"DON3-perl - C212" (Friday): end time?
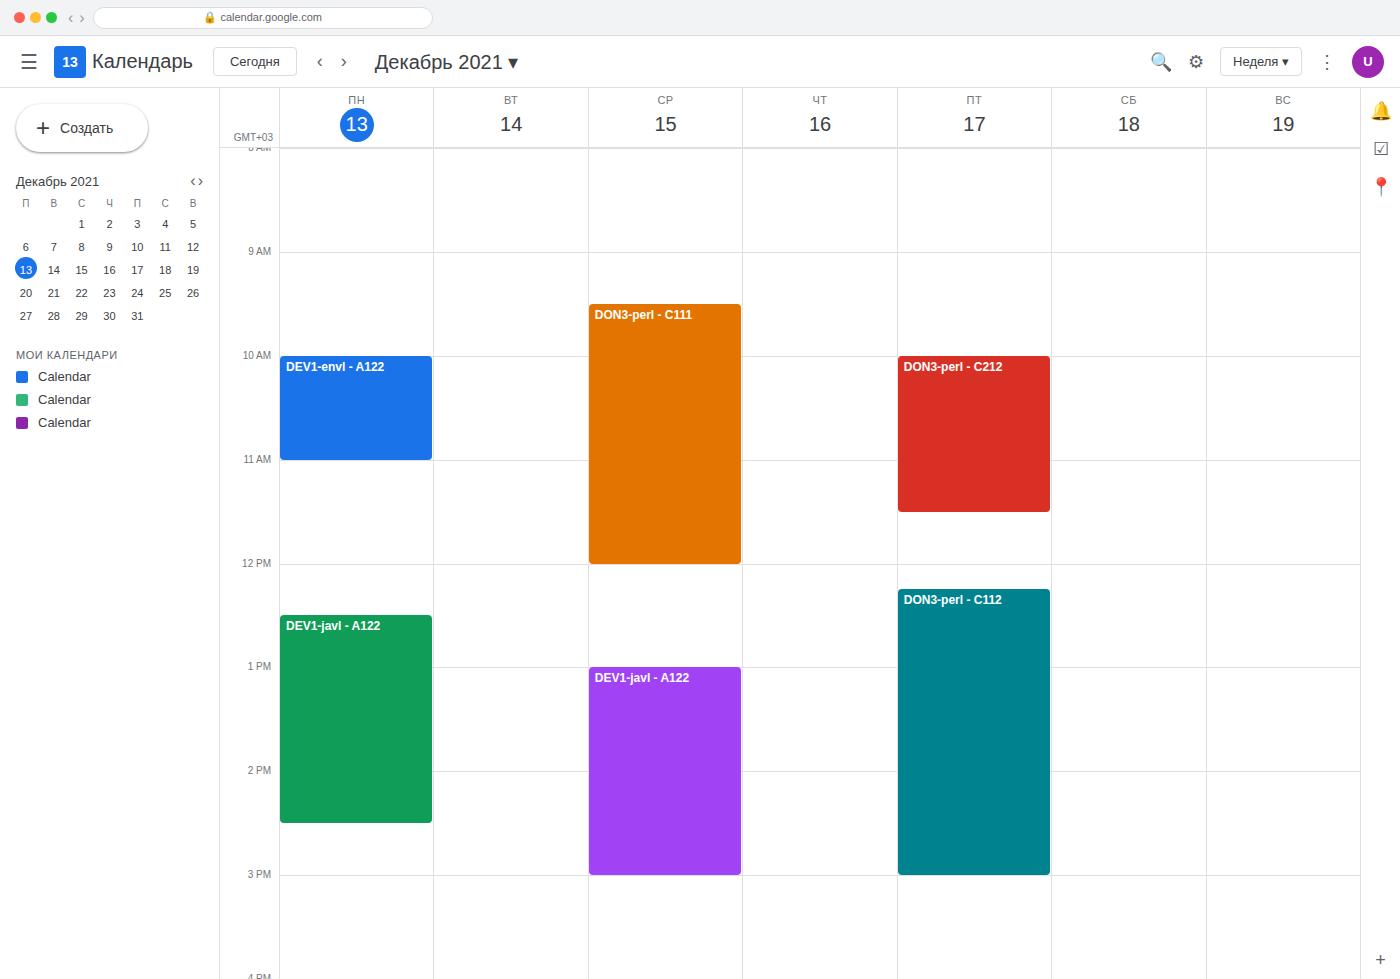
11:30